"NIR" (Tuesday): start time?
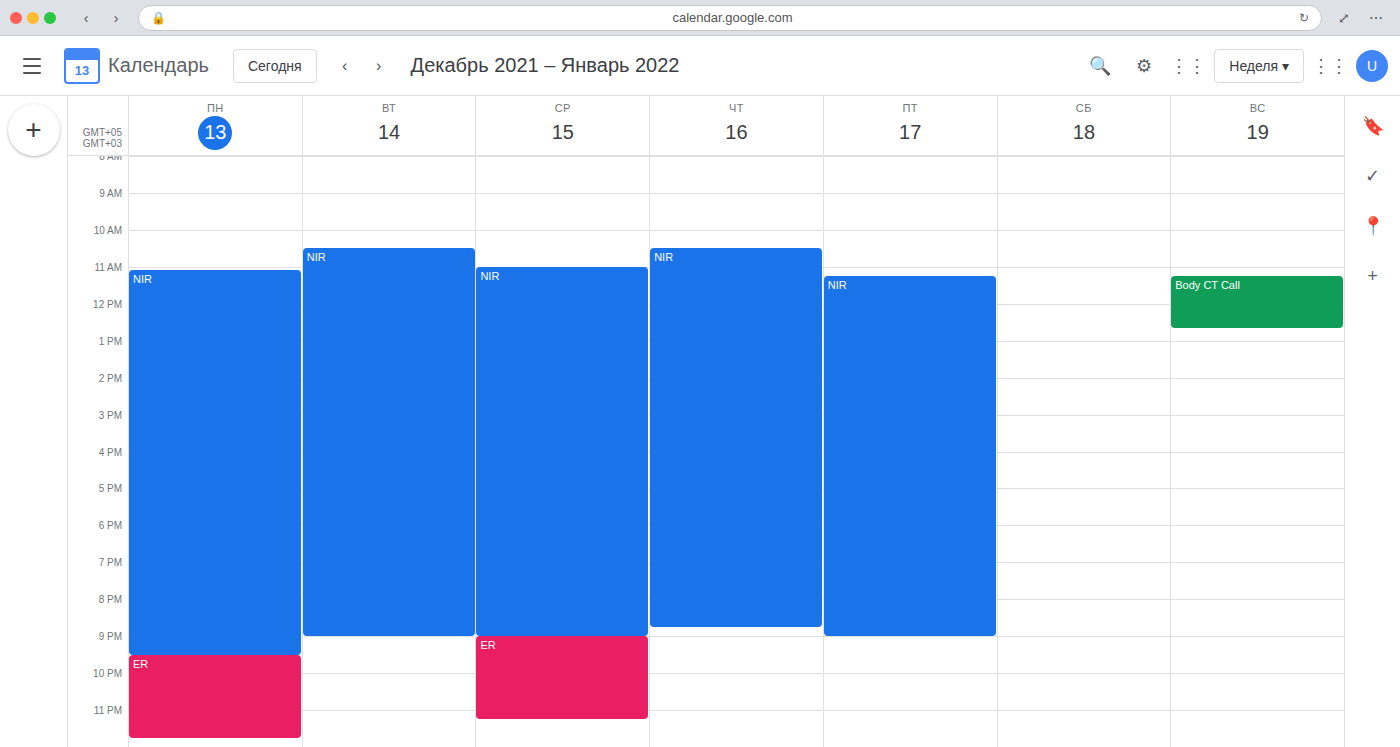
10:30 AM